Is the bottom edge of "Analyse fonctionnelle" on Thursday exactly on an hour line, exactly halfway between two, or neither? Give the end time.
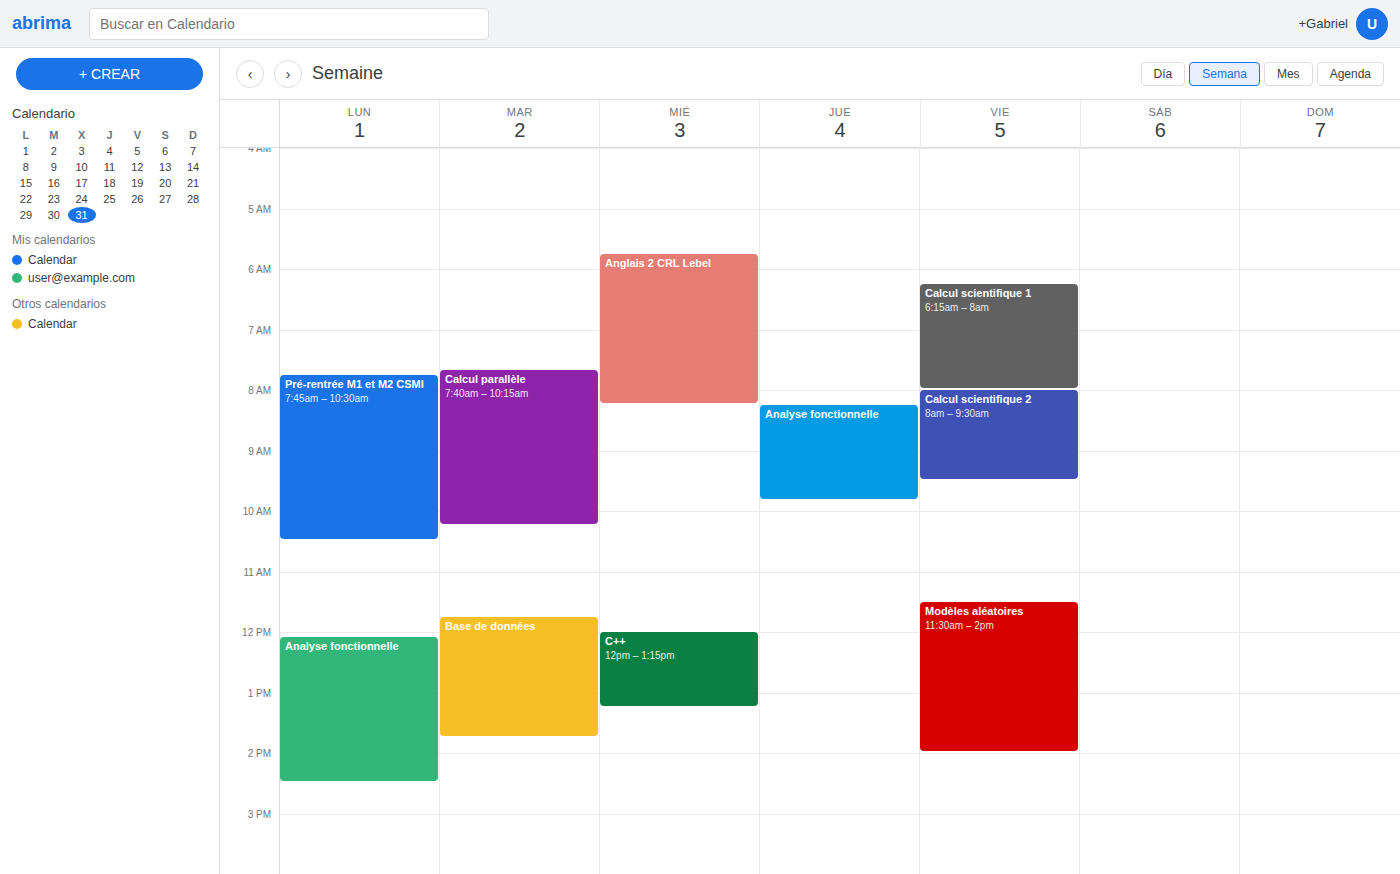
9:50 AM -- neither: 50 minutes below the 9 AM line and 10 minutes above the 10 AM line.